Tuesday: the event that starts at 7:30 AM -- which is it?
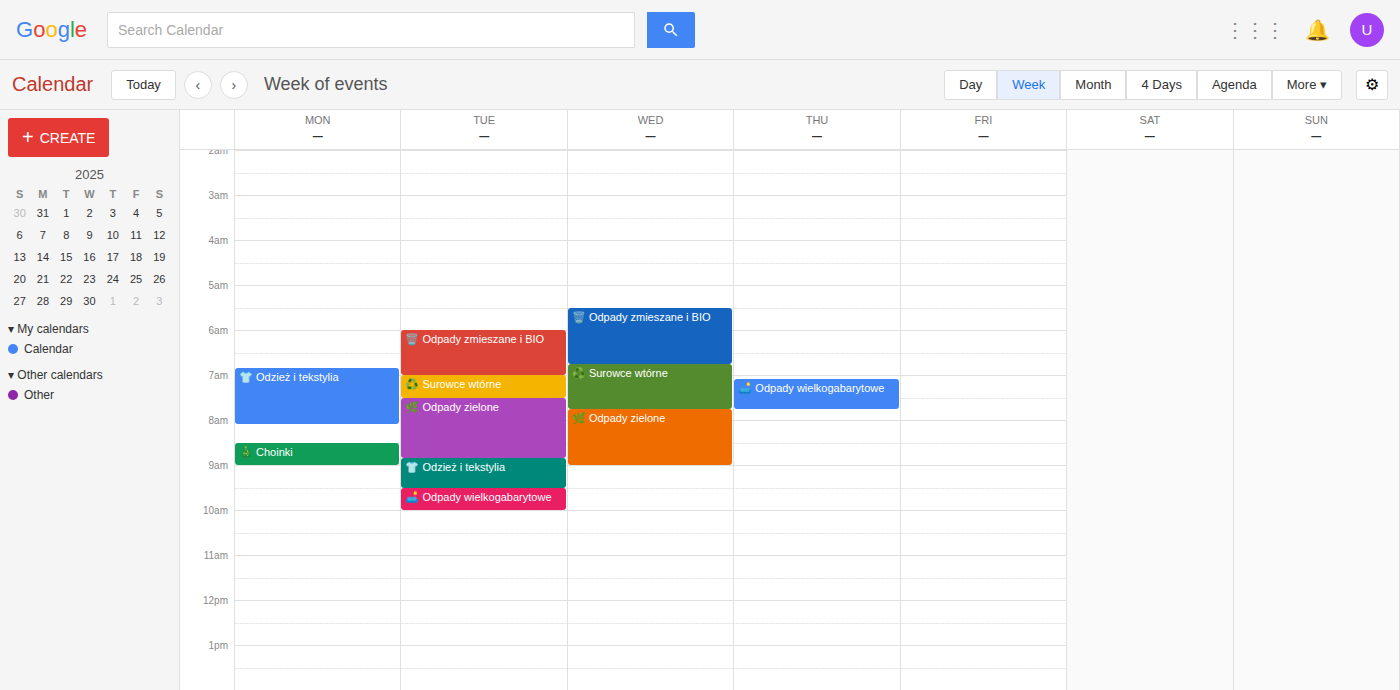
"🌿 Odpady zielone"